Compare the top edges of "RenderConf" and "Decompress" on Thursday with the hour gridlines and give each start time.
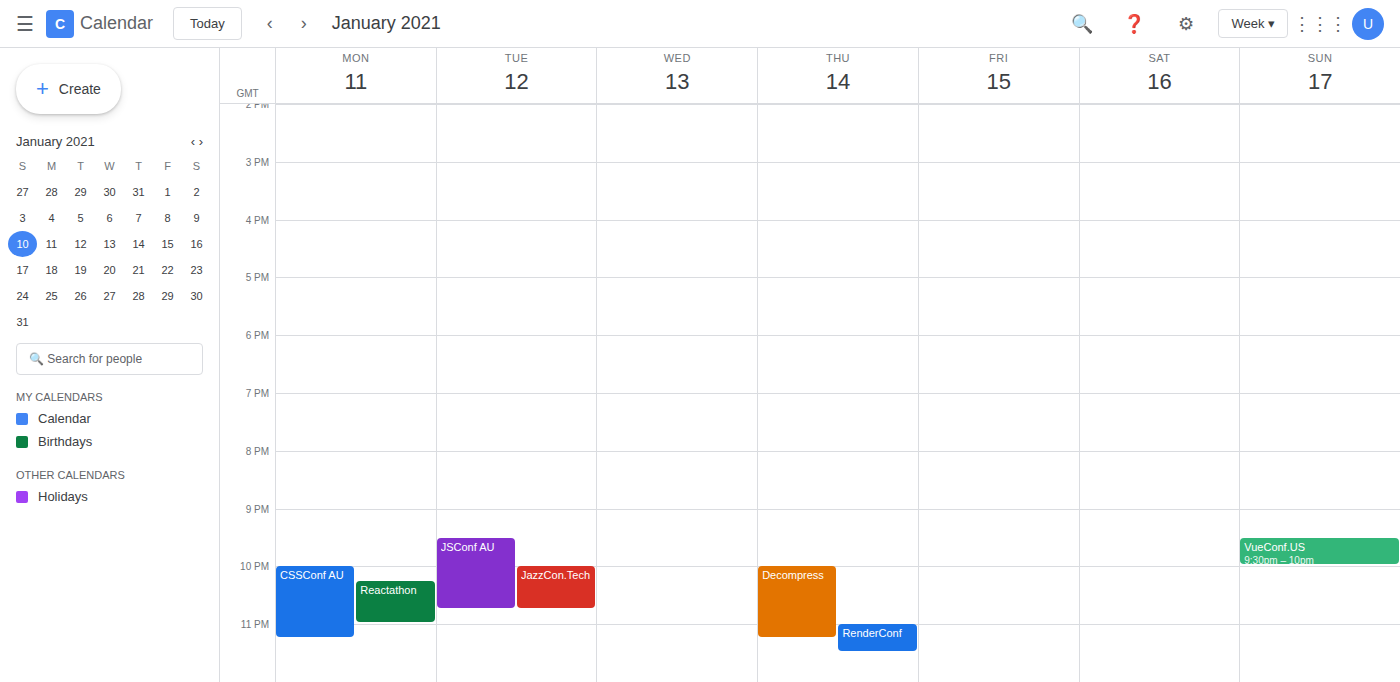
"RenderConf": 23:00, exactly on the 23:00 line. "Decompress": 22:00, exactly on the 22:00 line.